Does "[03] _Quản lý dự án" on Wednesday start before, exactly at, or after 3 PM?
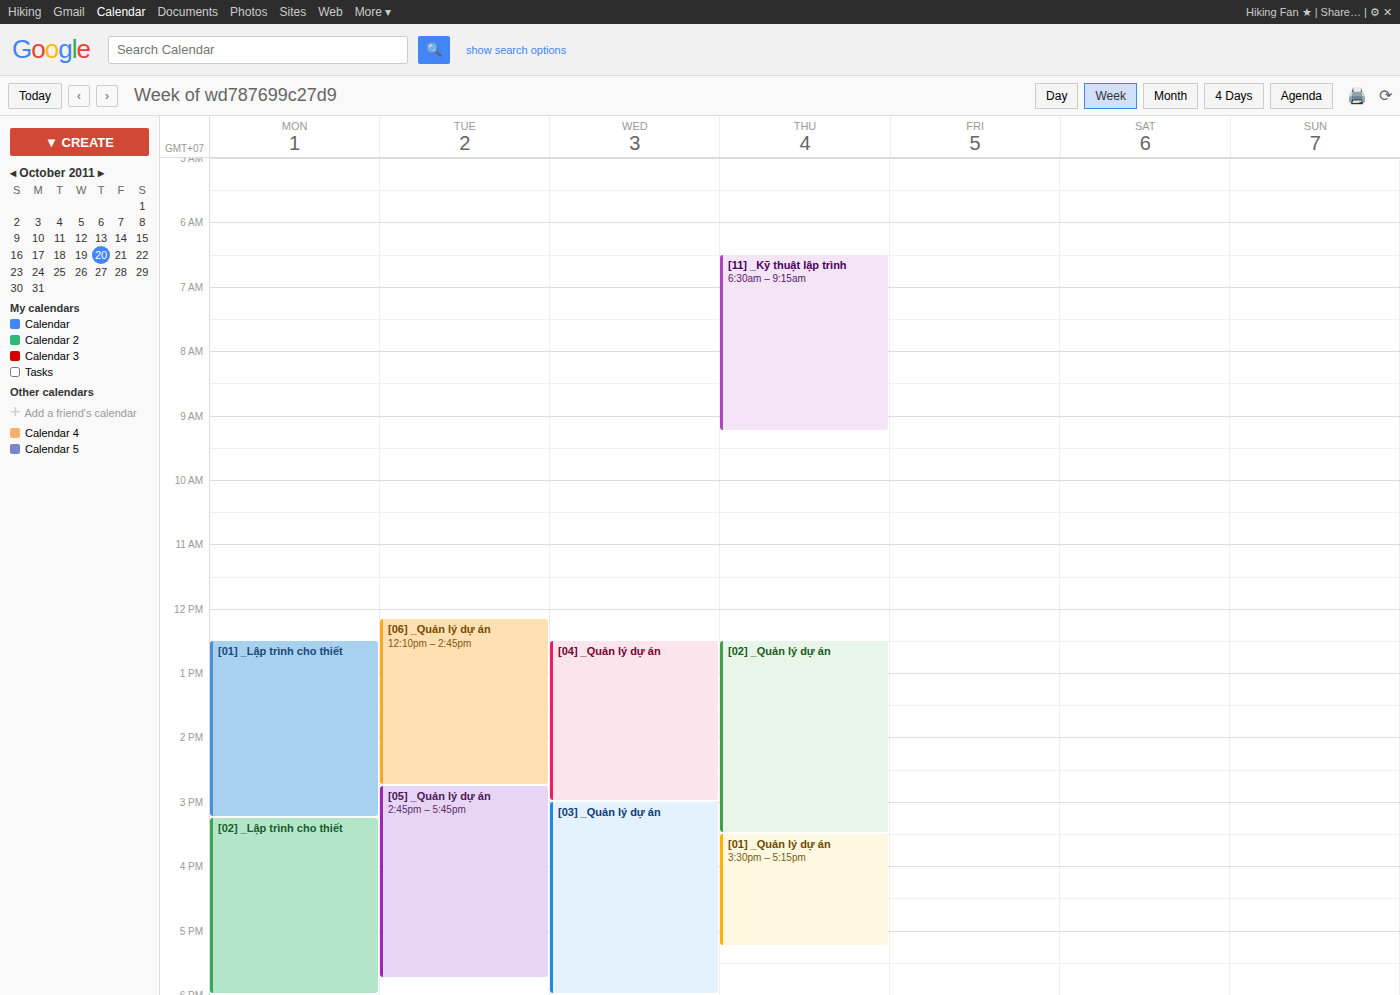
3:00 PM -- exactly at 3 PM, on the 3 PM line.